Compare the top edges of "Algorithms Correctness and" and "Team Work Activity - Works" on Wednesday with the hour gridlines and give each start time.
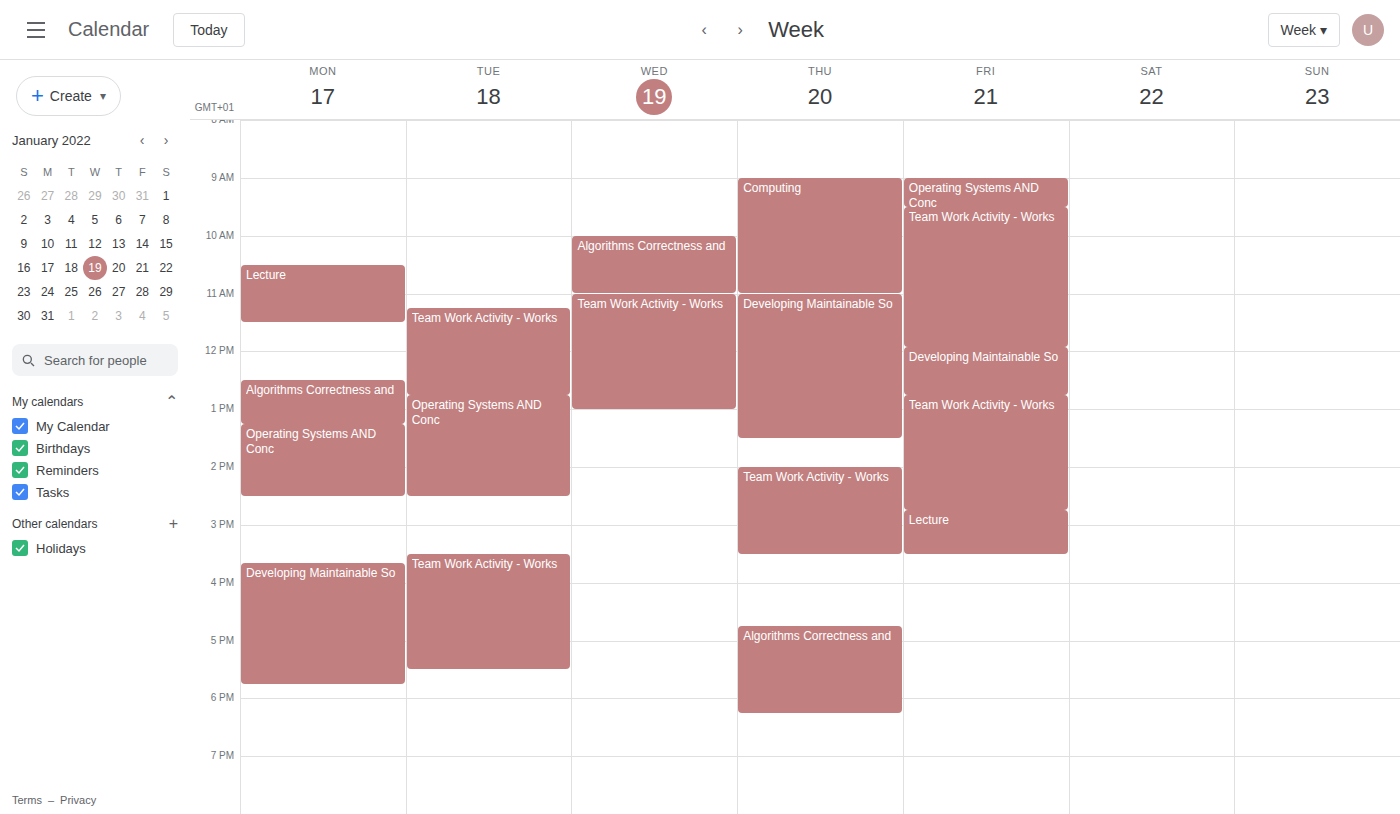
"Algorithms Correctness and": 10:00 AM, exactly on the 10 AM line. "Team Work Activity - Works": 11:00 AM, exactly on the 11 AM line.